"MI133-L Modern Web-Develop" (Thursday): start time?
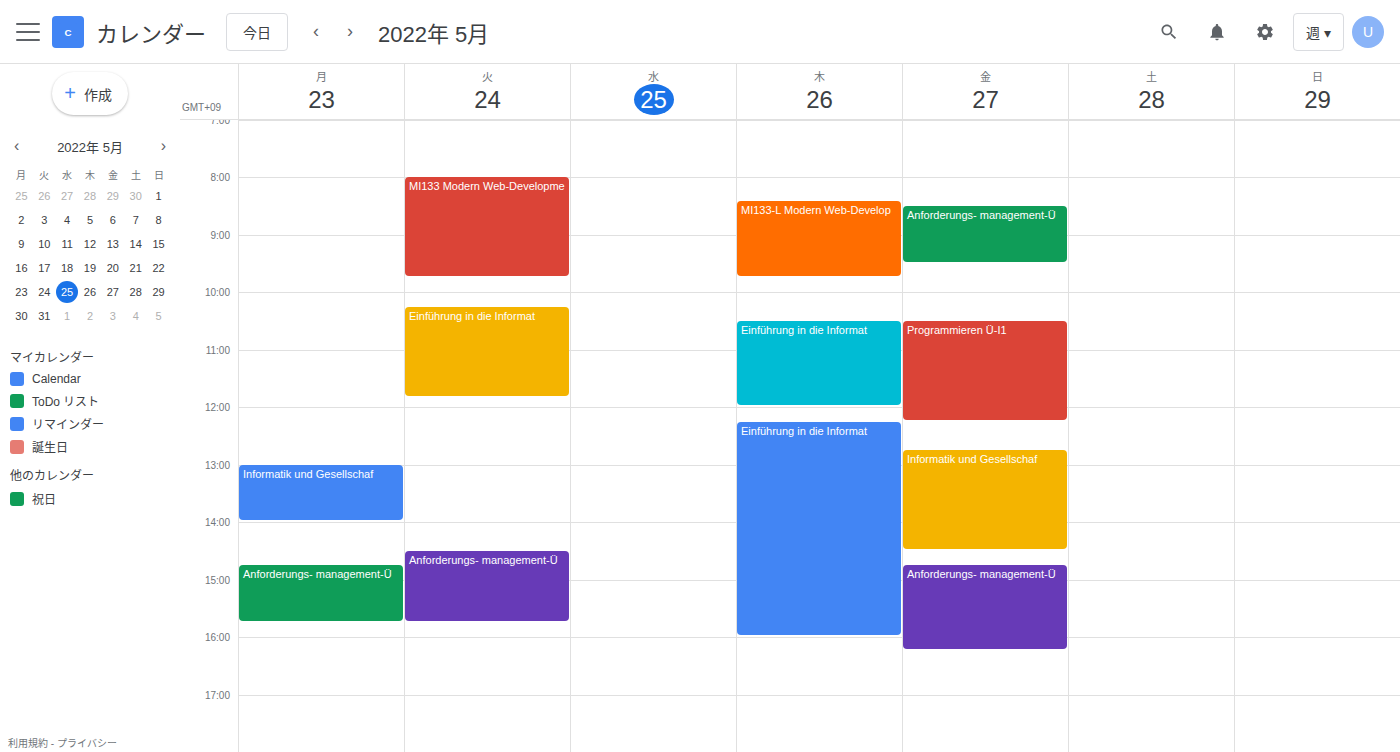
8:25 AM